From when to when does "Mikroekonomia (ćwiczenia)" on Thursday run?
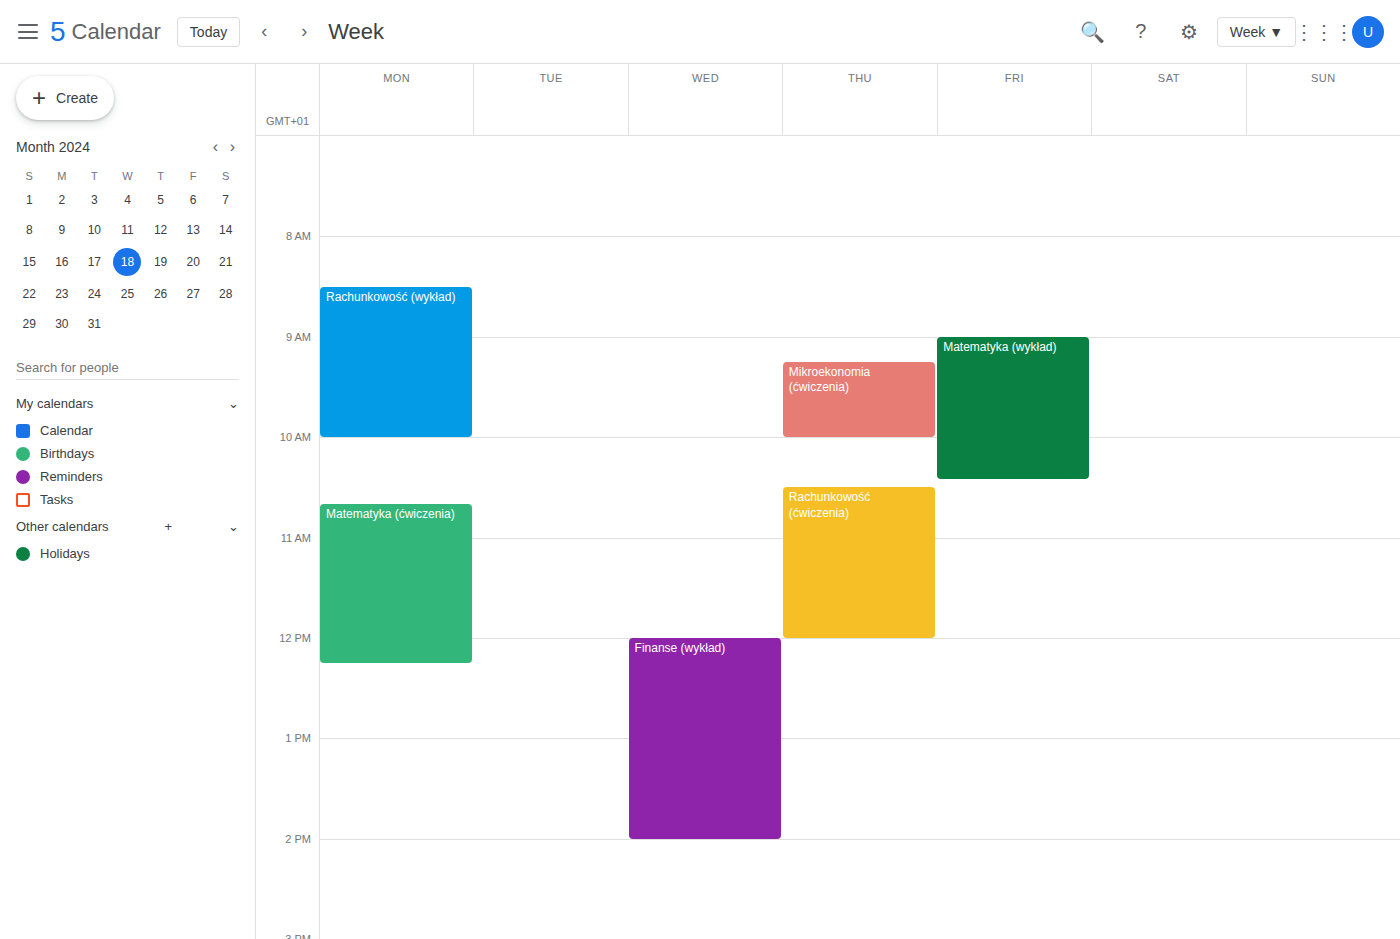
9:15 AM to 10:00 AM